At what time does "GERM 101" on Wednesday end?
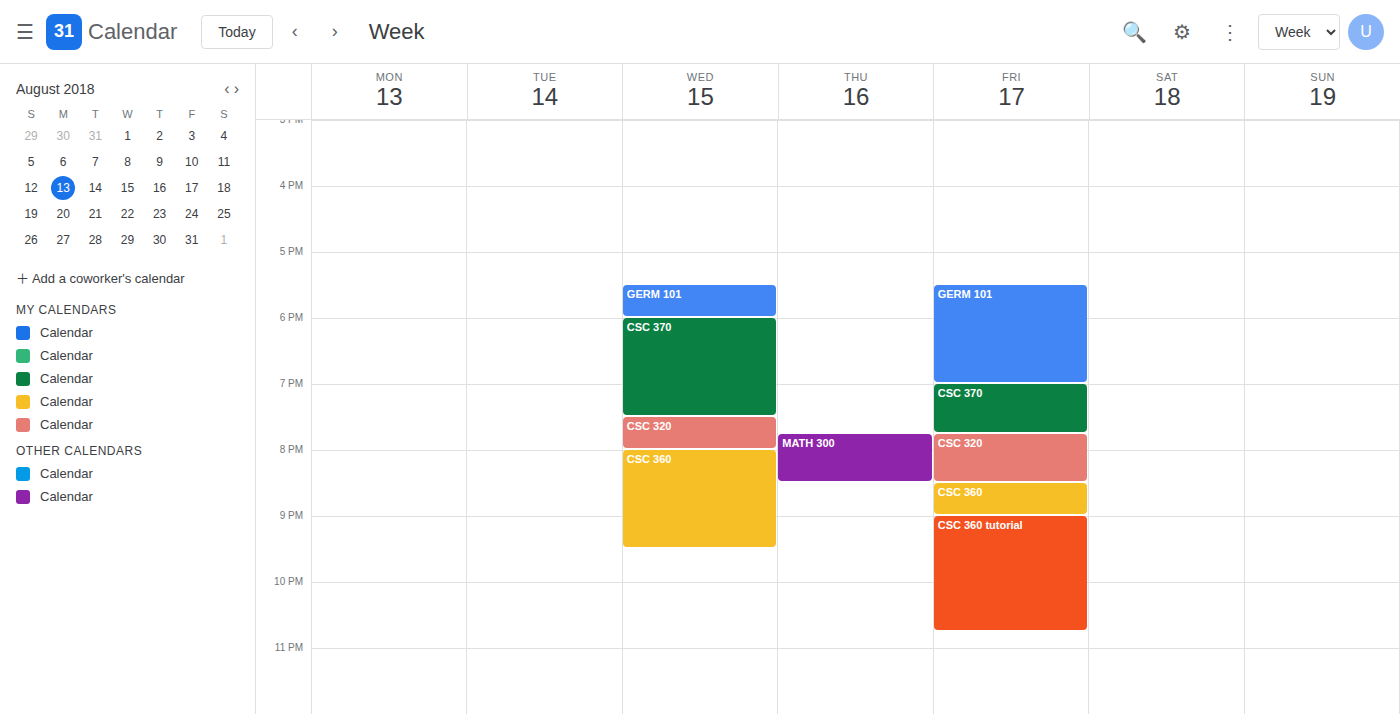
6:00 PM